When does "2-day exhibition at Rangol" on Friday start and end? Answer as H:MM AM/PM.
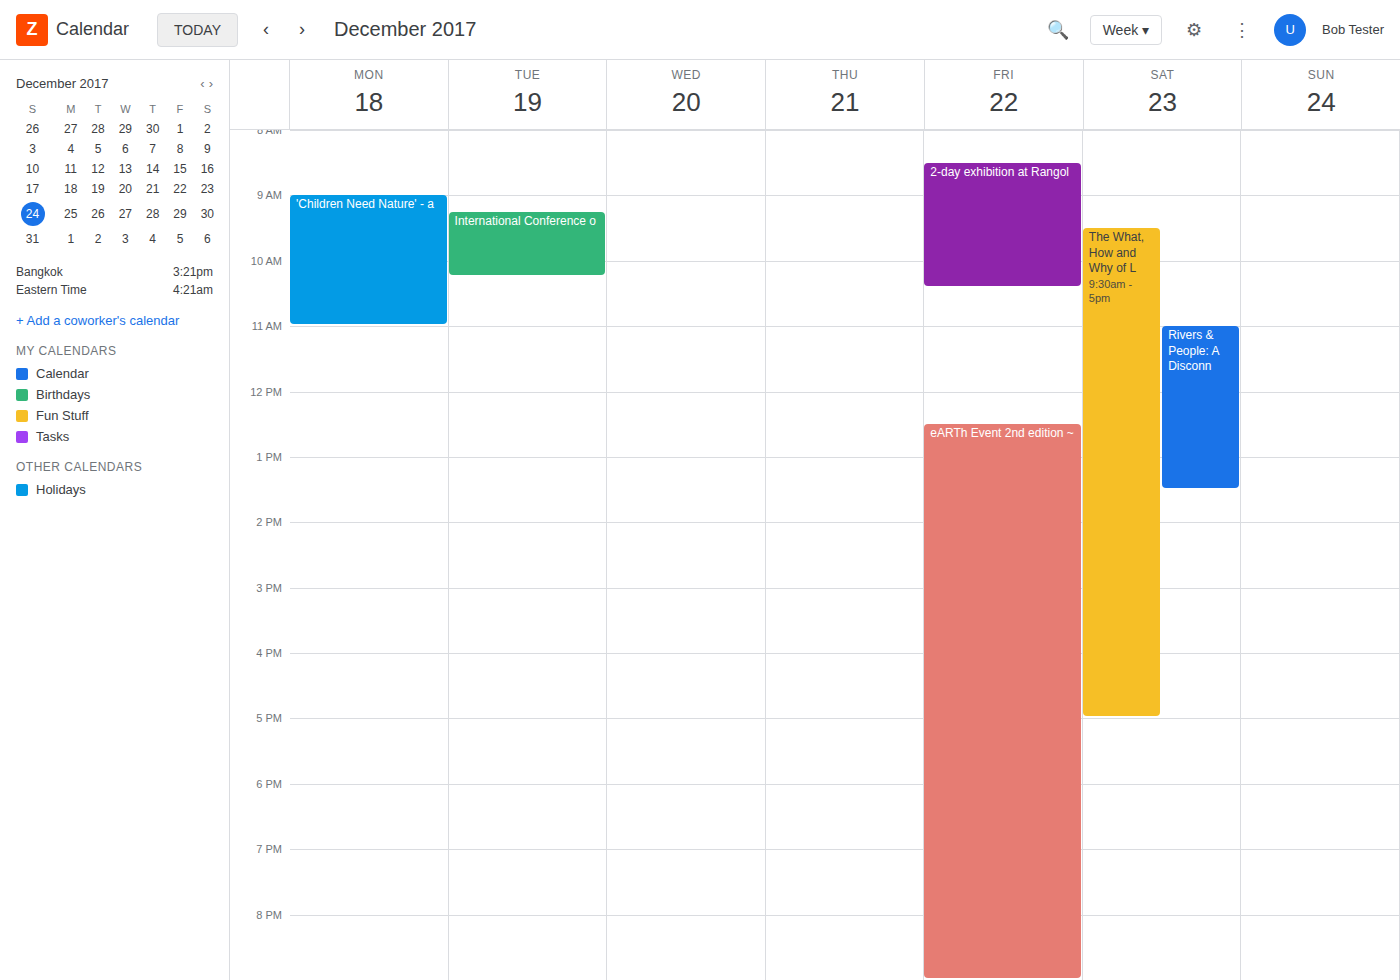
8:30 AM to 10:25 AM